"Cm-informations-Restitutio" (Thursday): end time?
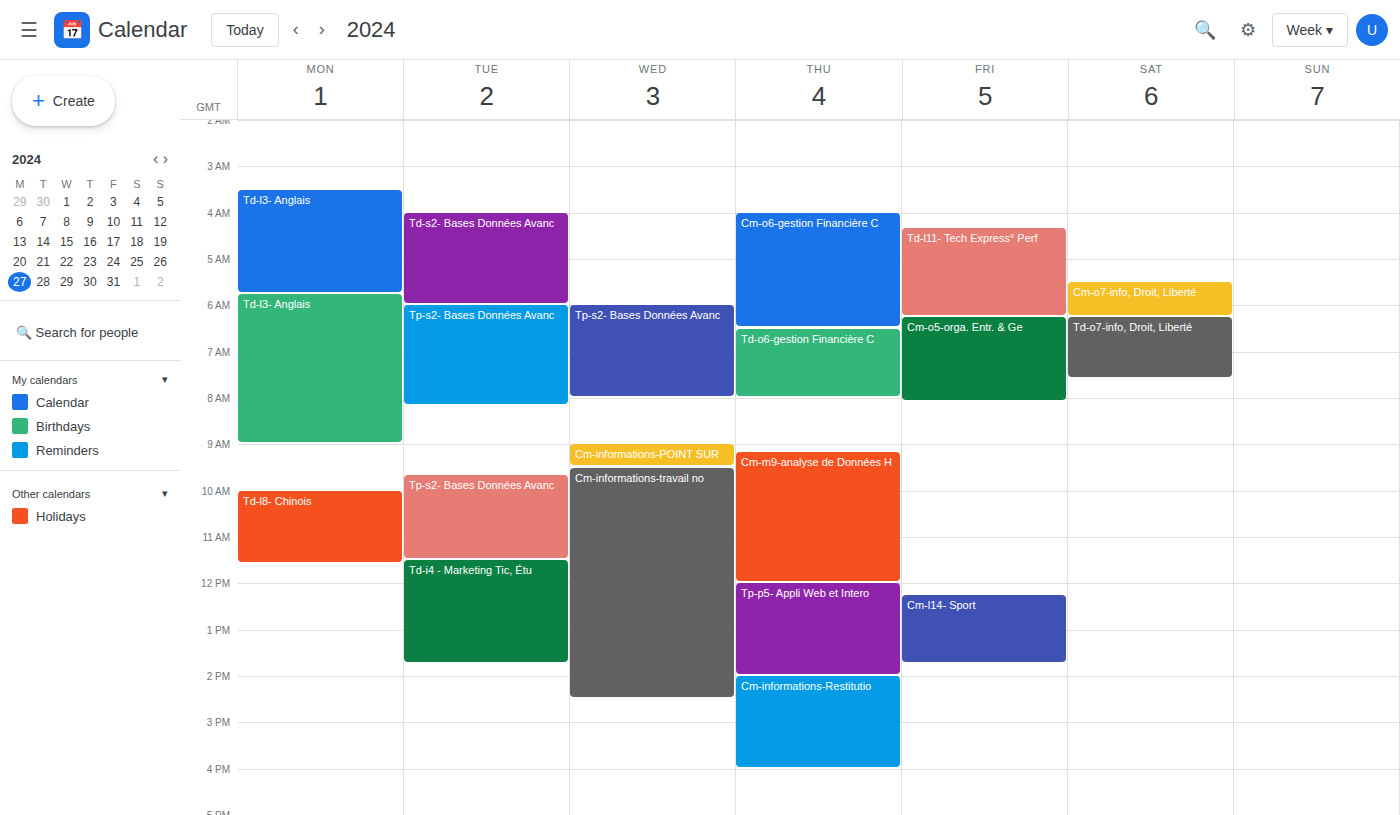
16:00